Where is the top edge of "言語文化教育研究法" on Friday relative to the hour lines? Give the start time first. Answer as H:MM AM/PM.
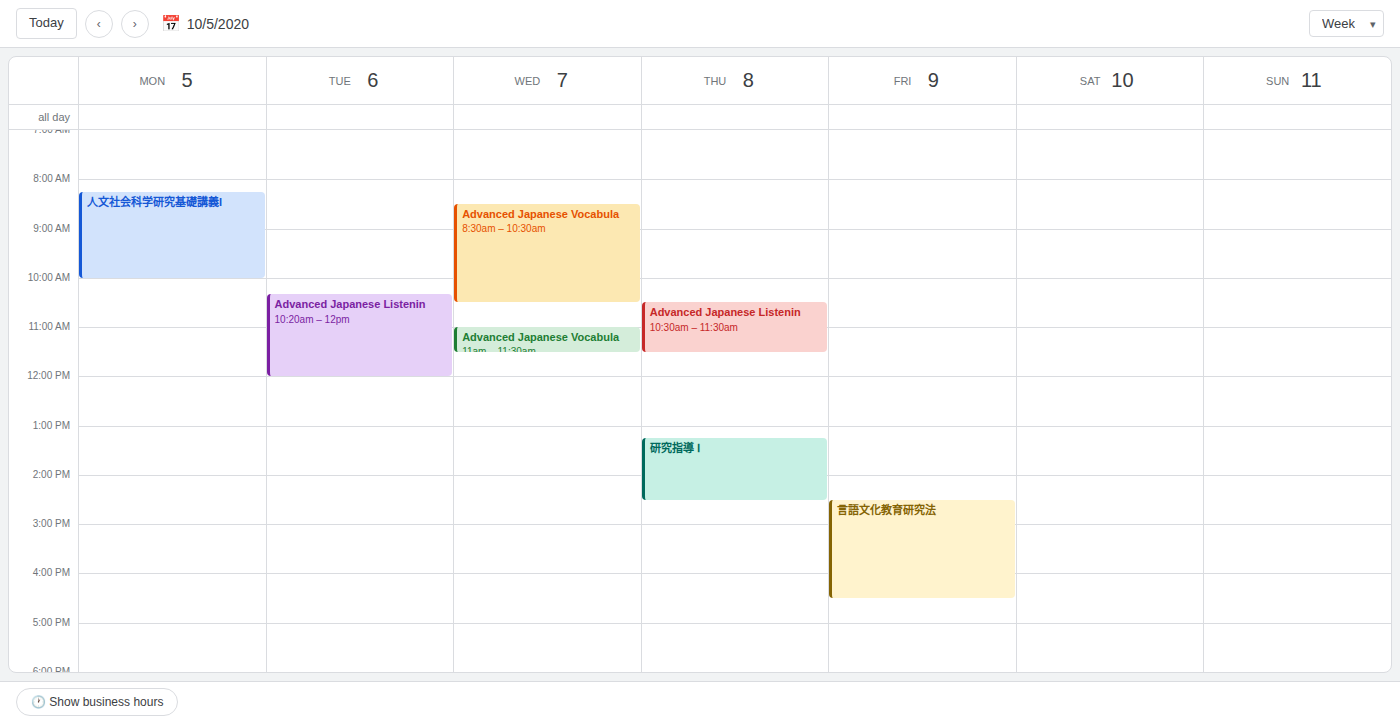
2:30 PM -- halfway between the 2 PM and 3 PM lines.